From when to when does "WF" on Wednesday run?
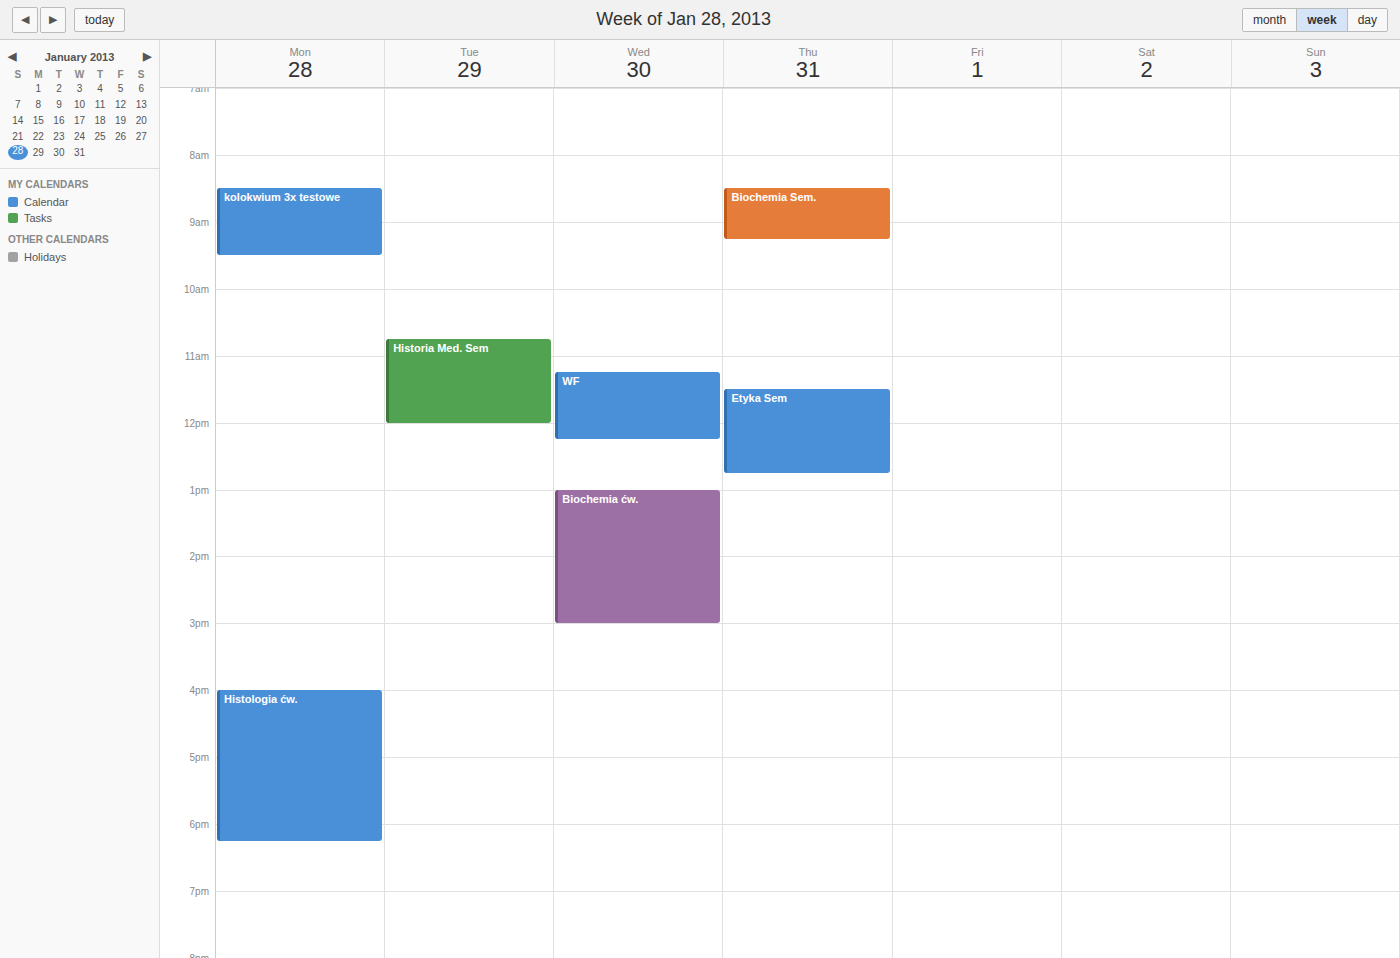
11:15 AM to 12:15 PM